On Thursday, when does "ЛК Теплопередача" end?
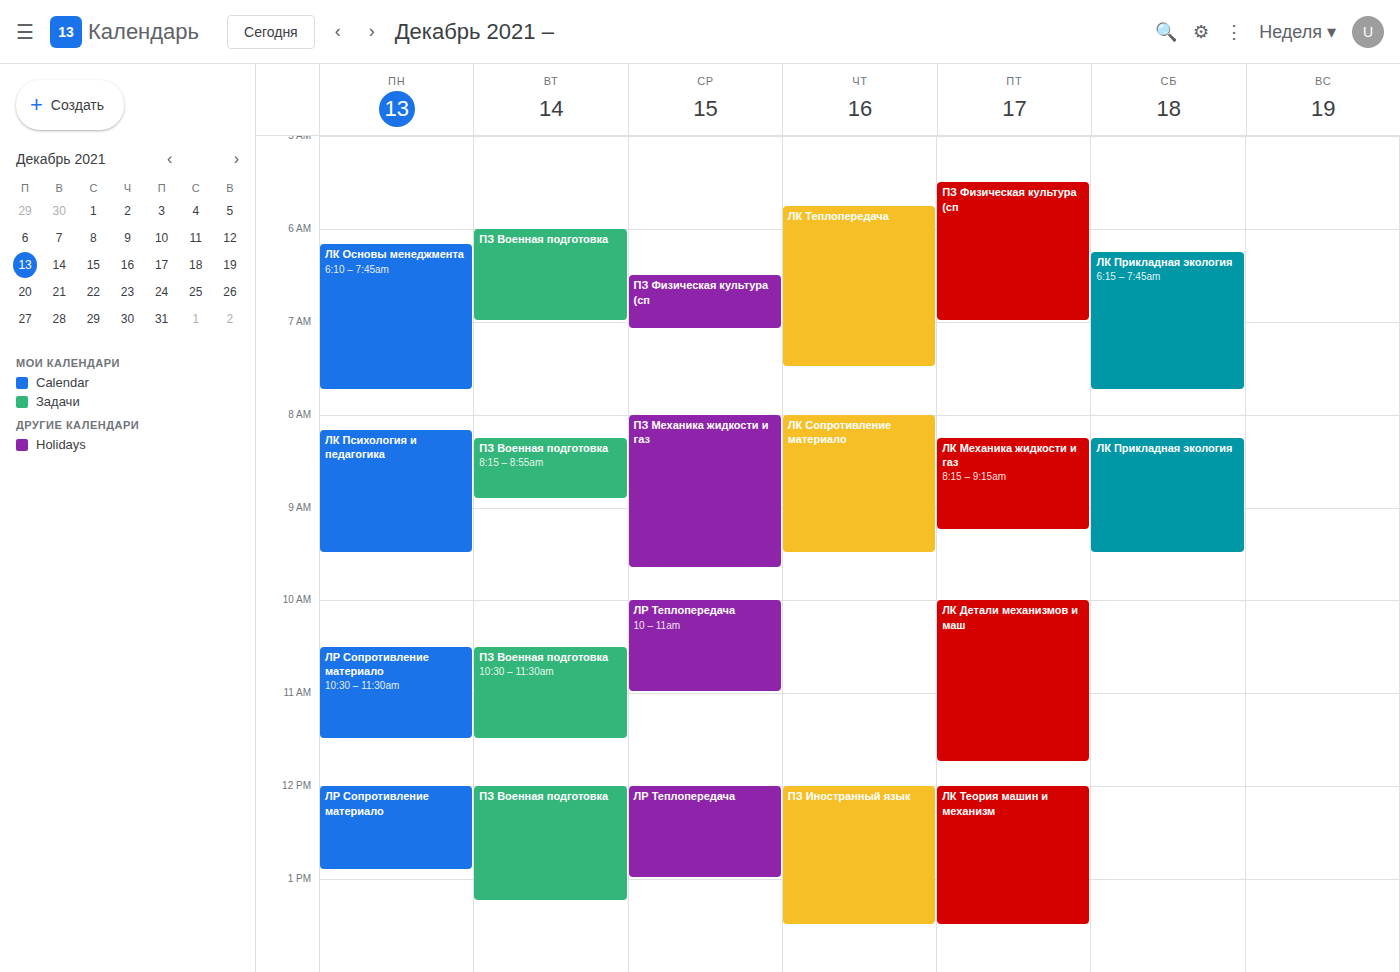
07:30